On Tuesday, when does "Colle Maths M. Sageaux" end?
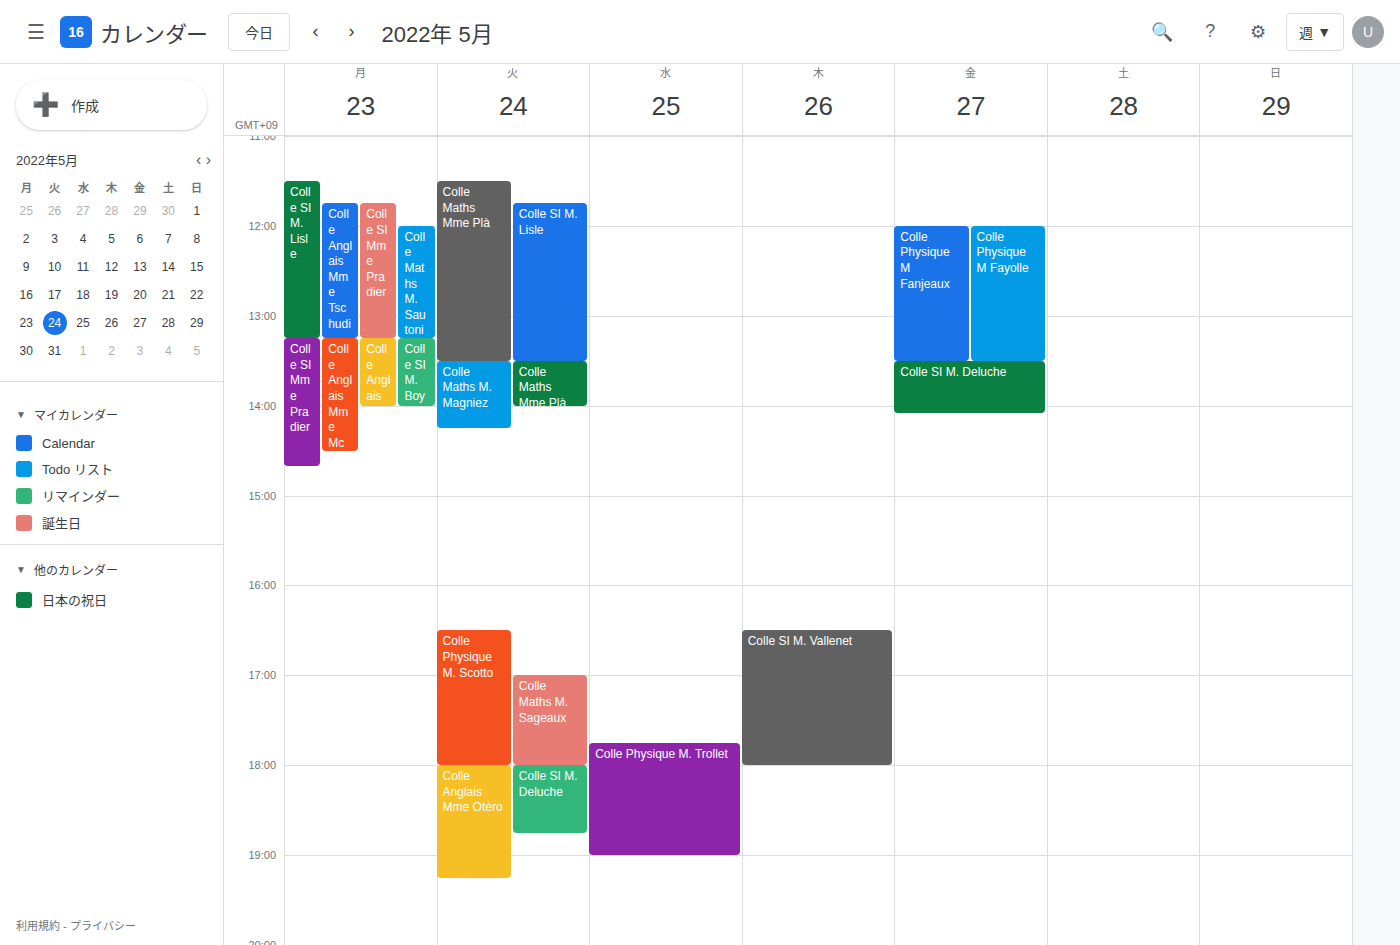
6:00 PM